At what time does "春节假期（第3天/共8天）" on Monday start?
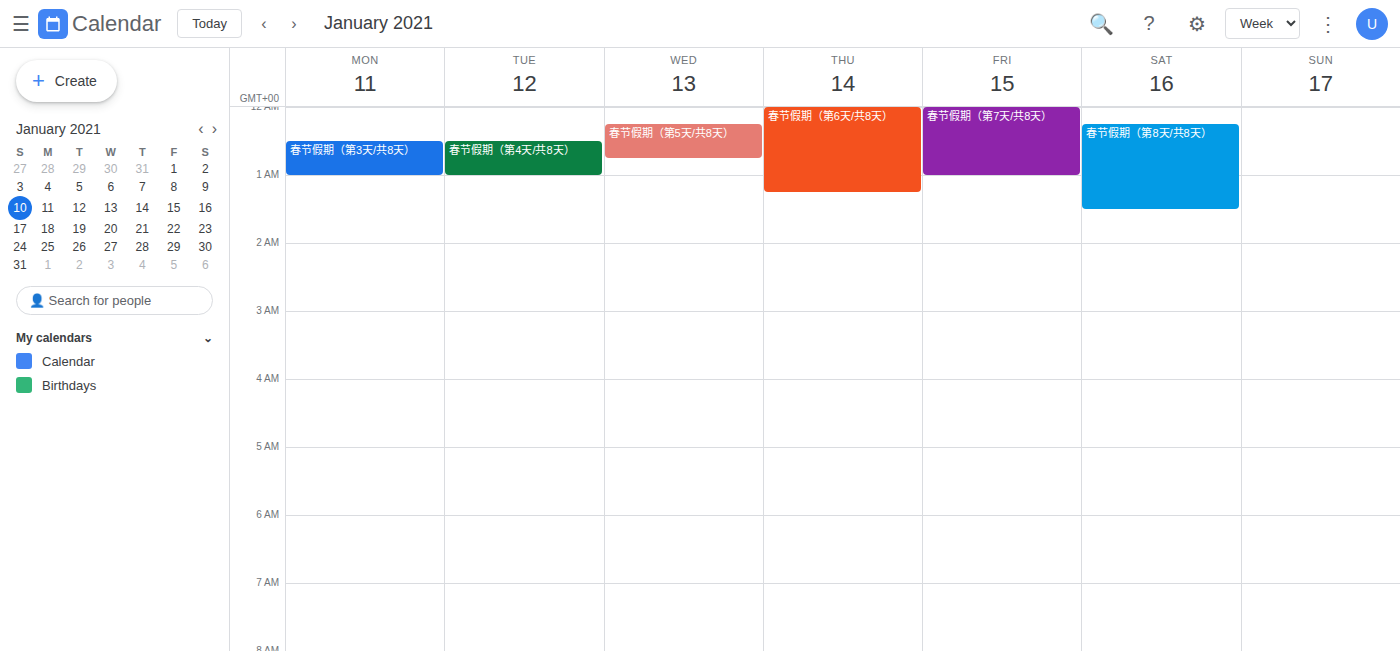
12:30 AM